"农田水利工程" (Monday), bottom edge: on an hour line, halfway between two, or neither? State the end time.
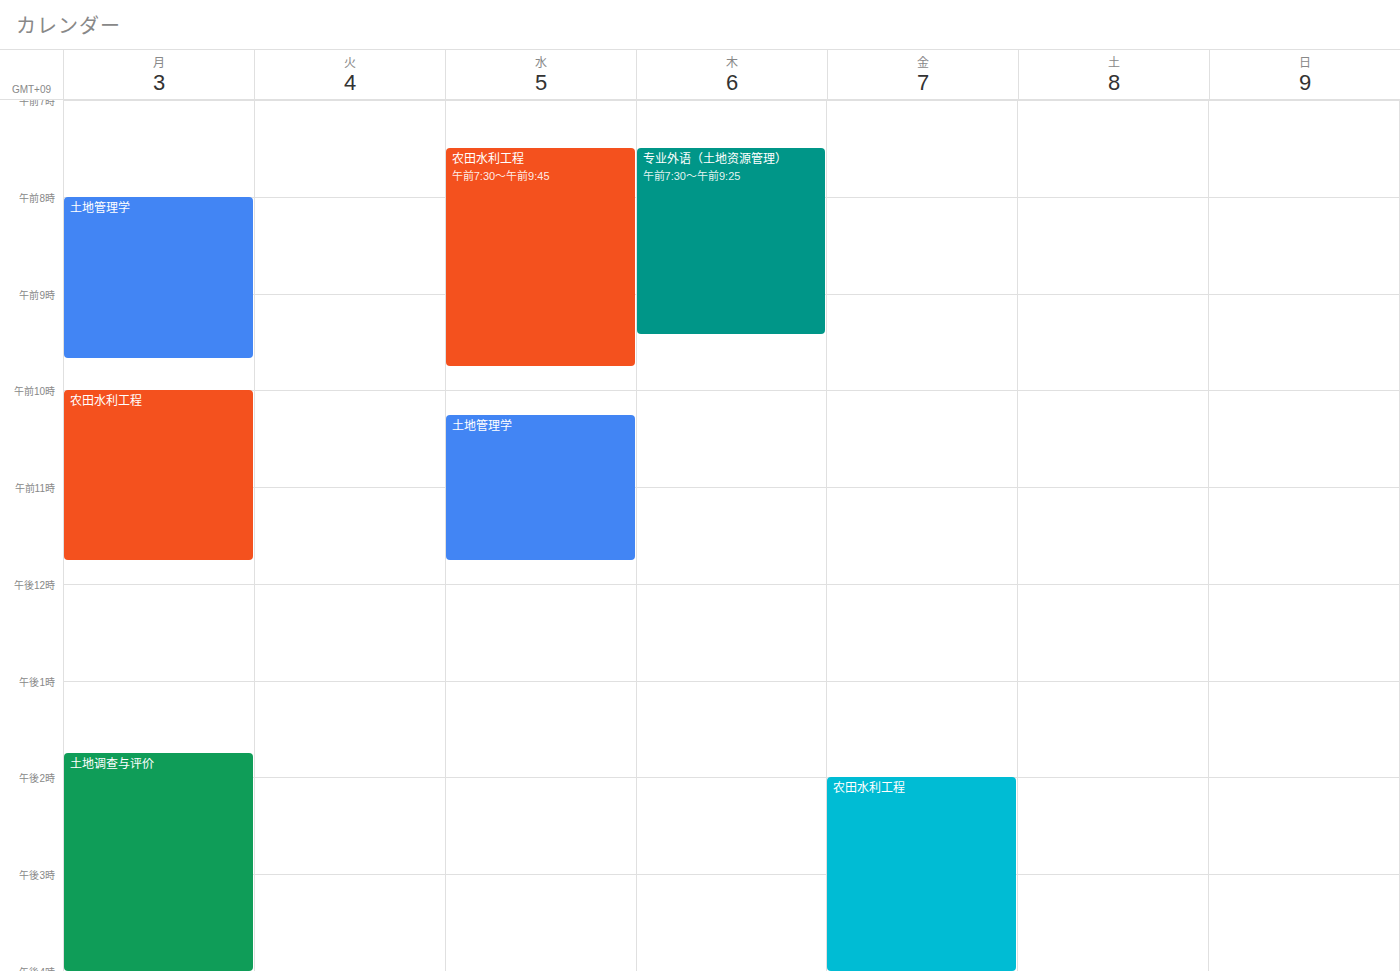
11:45 AM -- neither: three quarters of the way from the 11 AM line to the 12 PM line.